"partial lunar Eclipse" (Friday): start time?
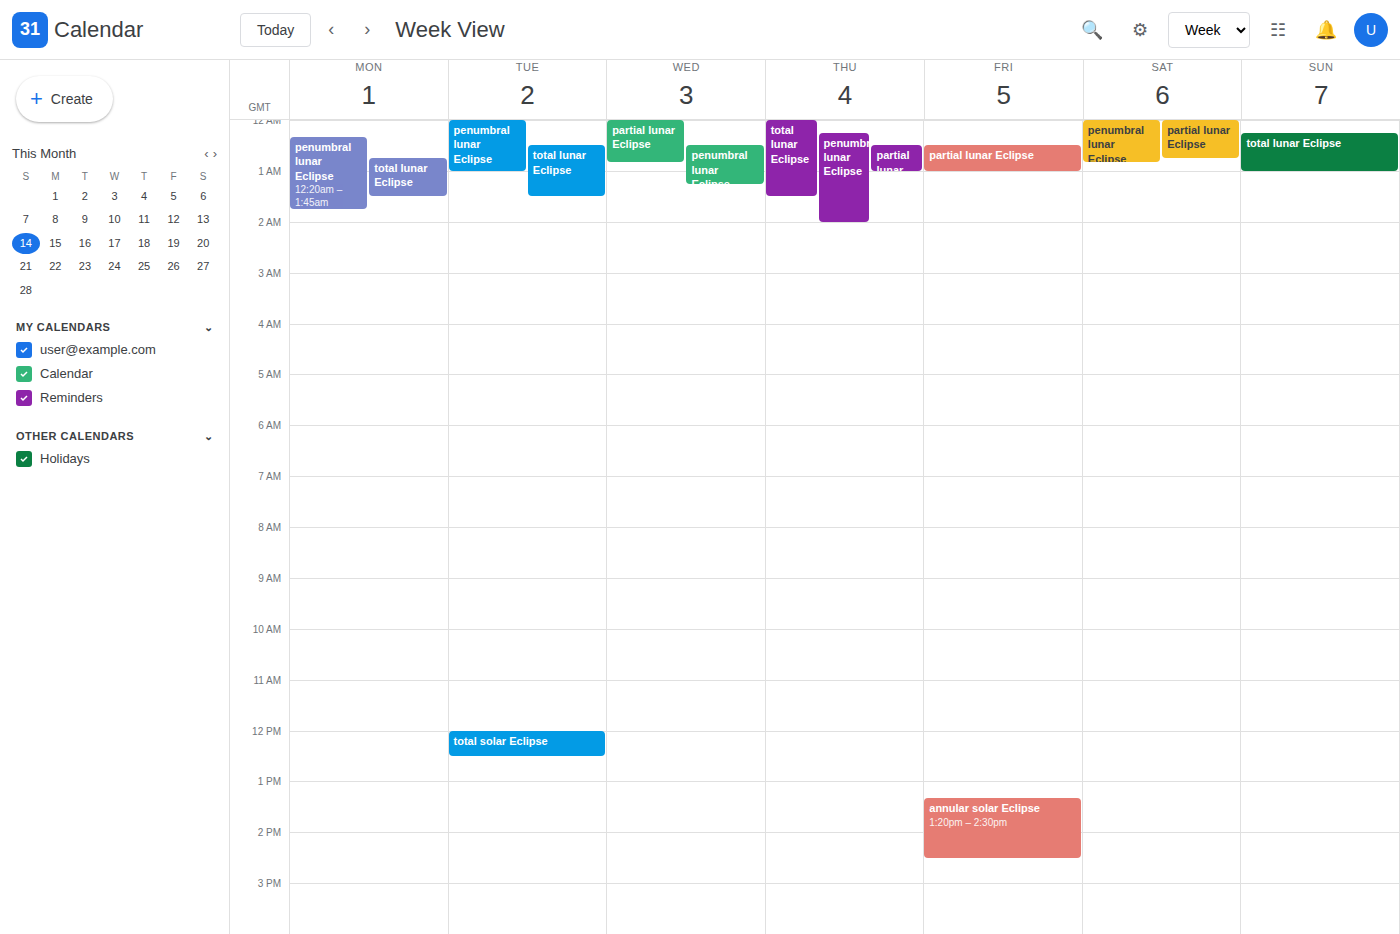
12:30 AM